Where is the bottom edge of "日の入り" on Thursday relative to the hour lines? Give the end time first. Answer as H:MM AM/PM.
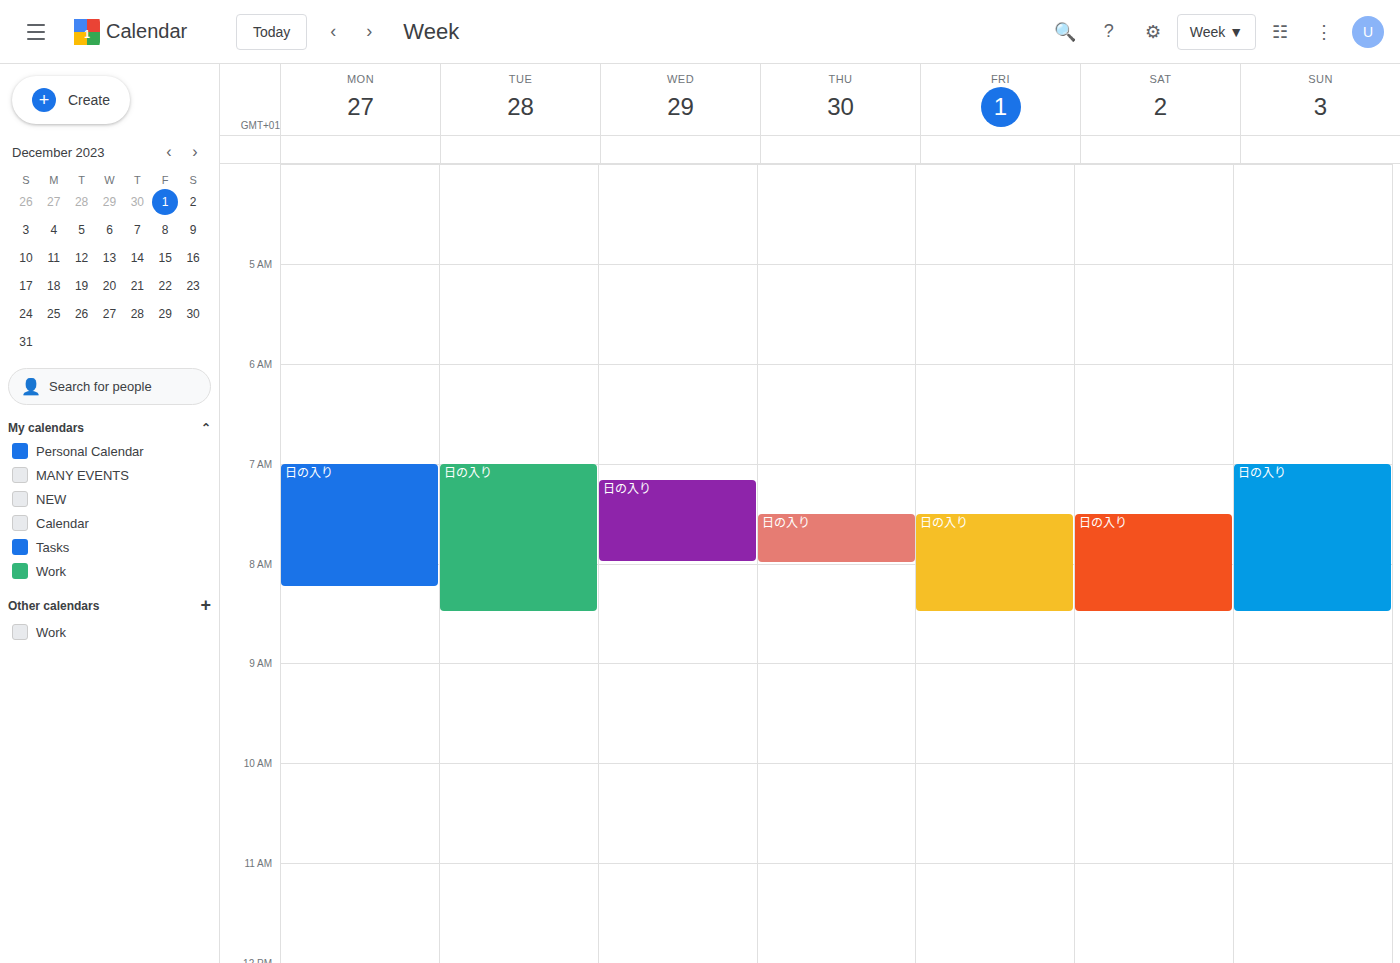
8:00 AM -- exactly on the 8 AM line.